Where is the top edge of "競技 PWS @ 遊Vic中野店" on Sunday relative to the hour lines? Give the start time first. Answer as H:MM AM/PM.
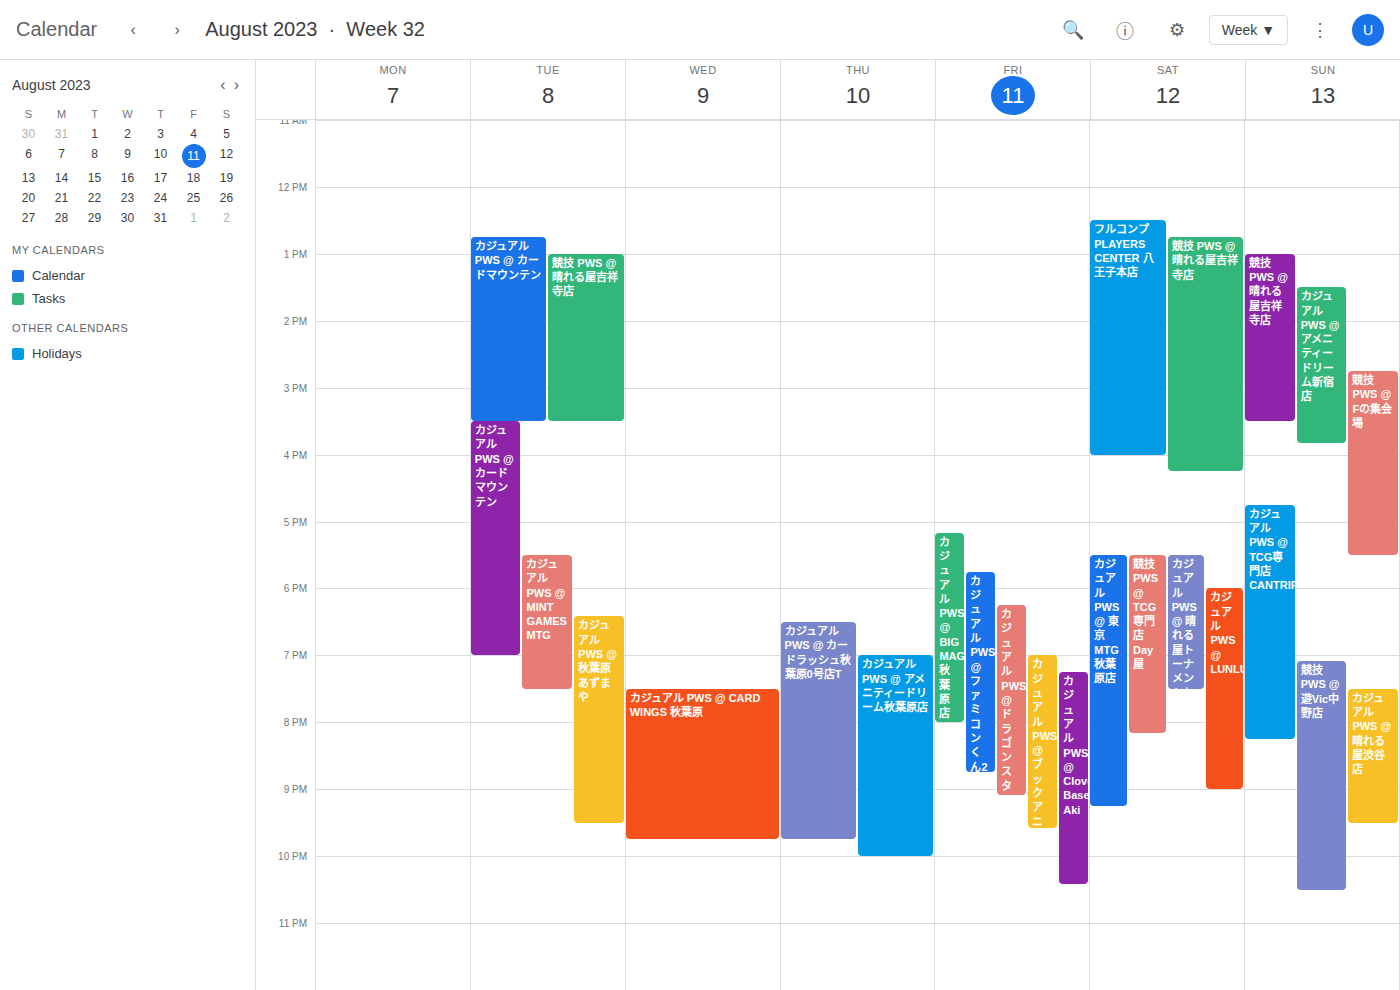
7:05 PM -- neither: 5 minutes below the 7 PM line and 55 minutes above the 8 PM line.